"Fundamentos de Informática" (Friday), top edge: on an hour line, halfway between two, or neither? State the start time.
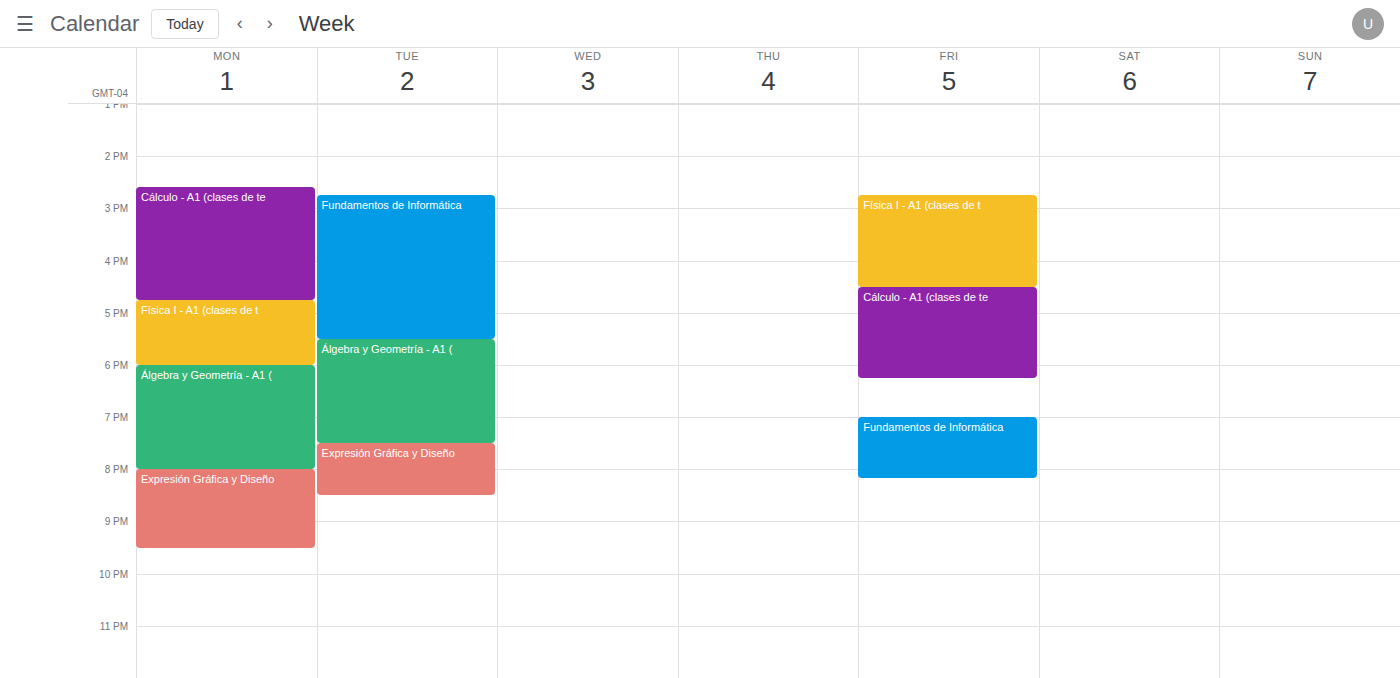
7:00 PM -- exactly on the 7 PM line.